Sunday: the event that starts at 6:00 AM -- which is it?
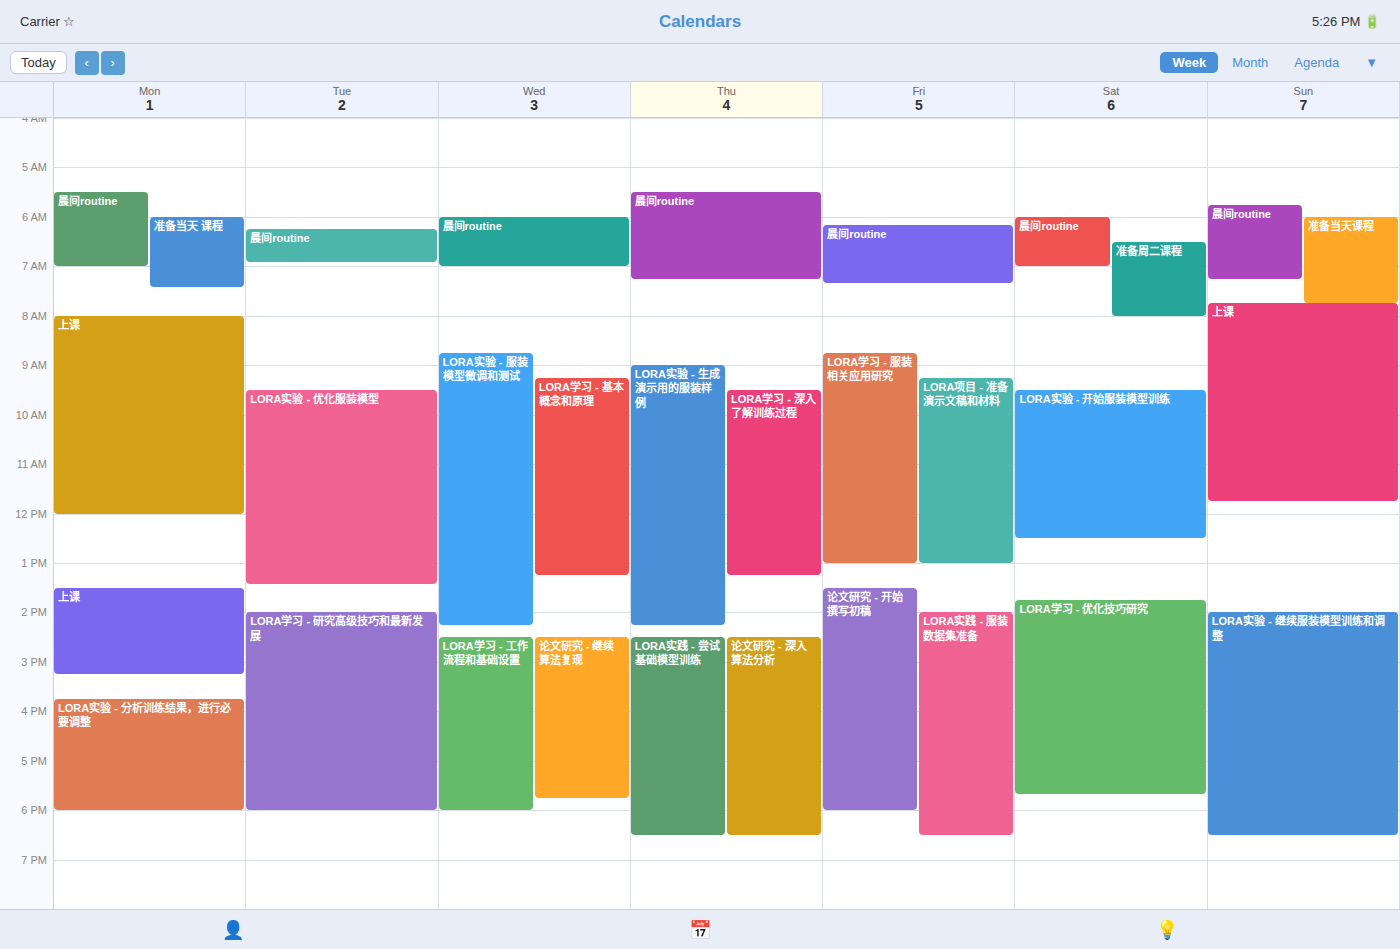
"准备当天课程"